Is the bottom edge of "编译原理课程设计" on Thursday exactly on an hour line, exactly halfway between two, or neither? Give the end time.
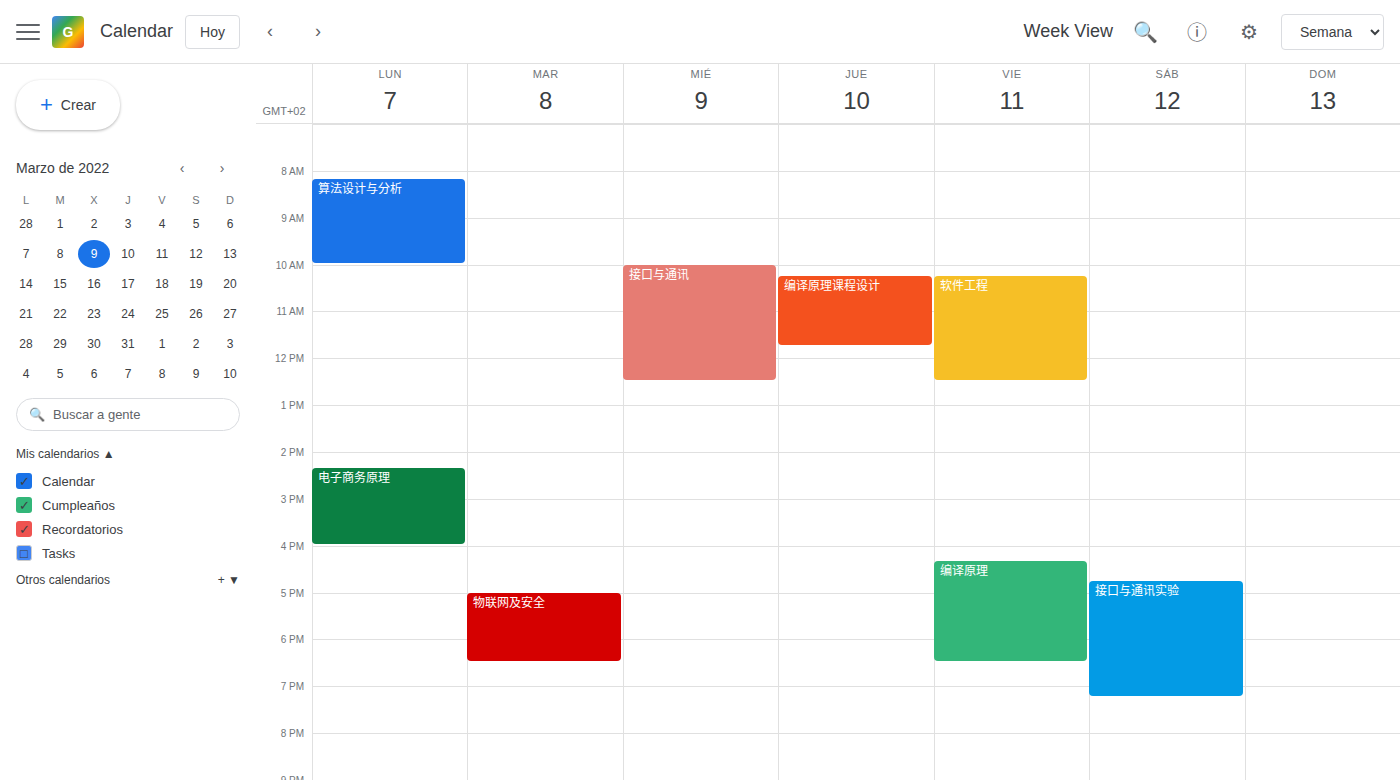
11:45 AM -- neither: three quarters of the way from the 11 AM line to the 12 PM line.